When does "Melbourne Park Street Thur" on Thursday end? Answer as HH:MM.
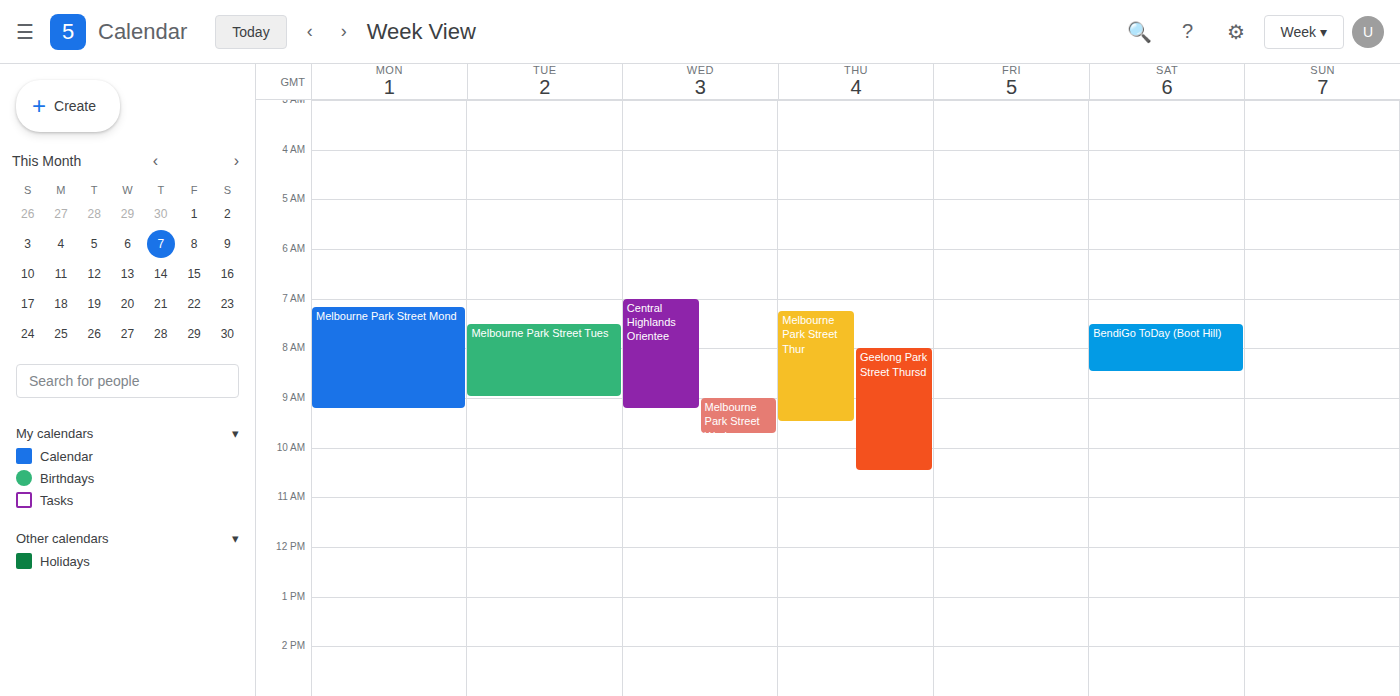
09:30